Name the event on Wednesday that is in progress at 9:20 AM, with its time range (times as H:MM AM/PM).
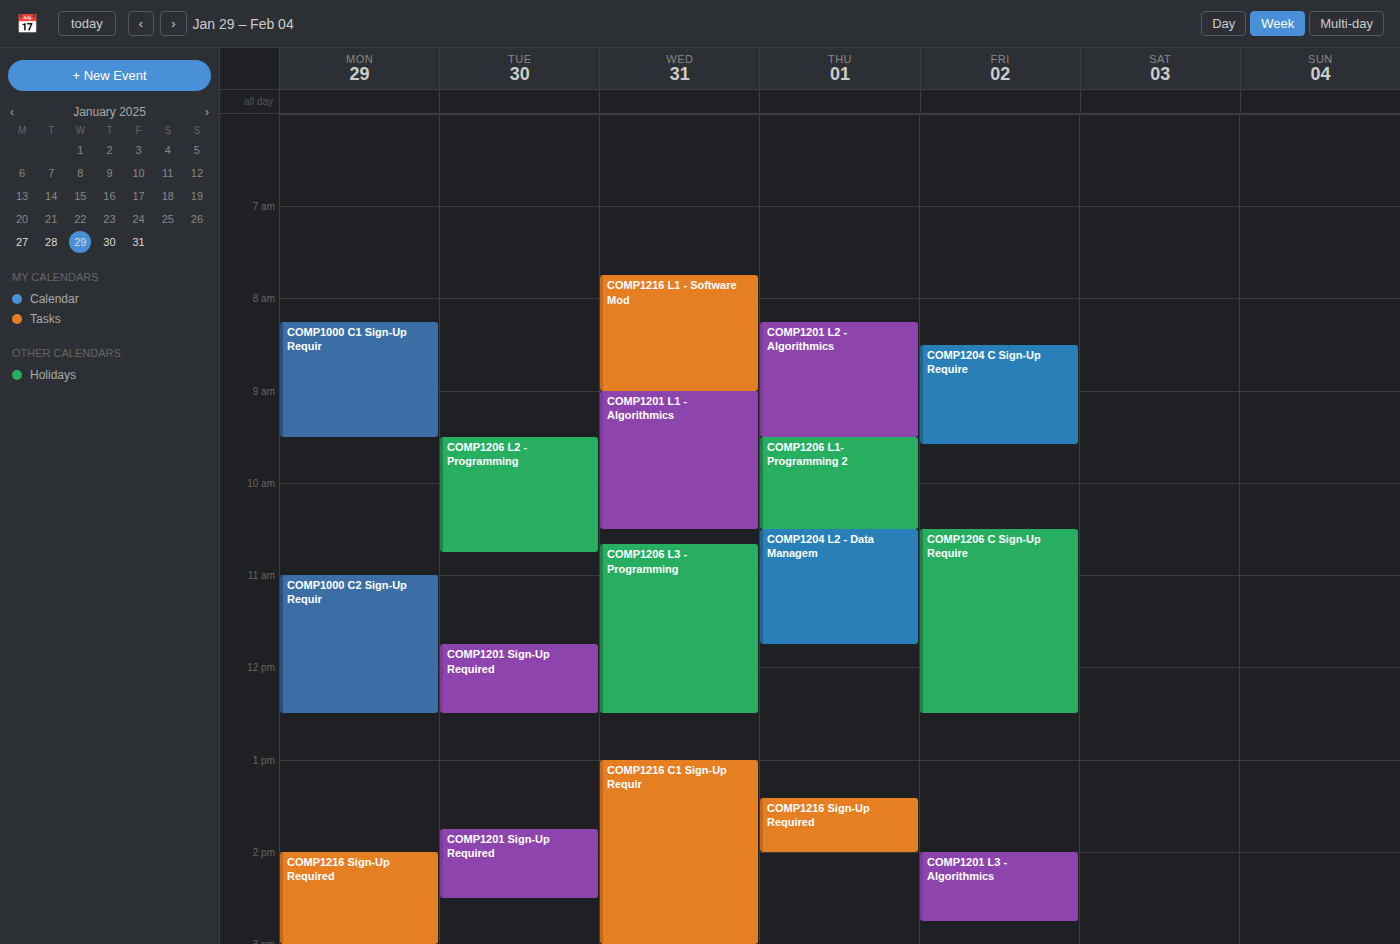
"COMP1201 L1 - Algorithmics", 9:00 AM to 10:30 AM